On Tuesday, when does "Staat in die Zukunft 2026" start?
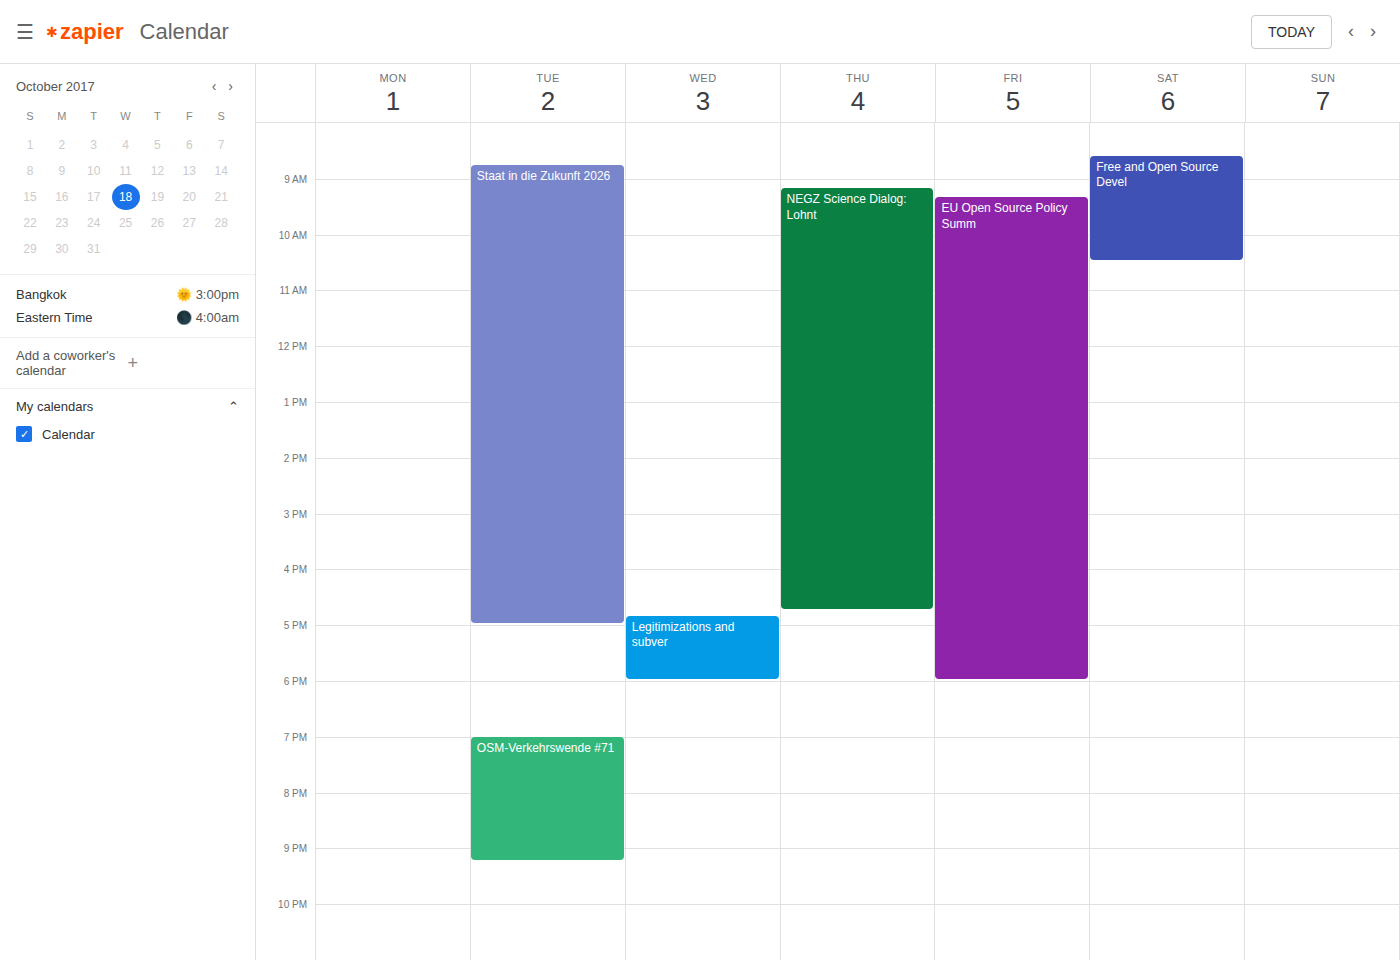
8:45 AM